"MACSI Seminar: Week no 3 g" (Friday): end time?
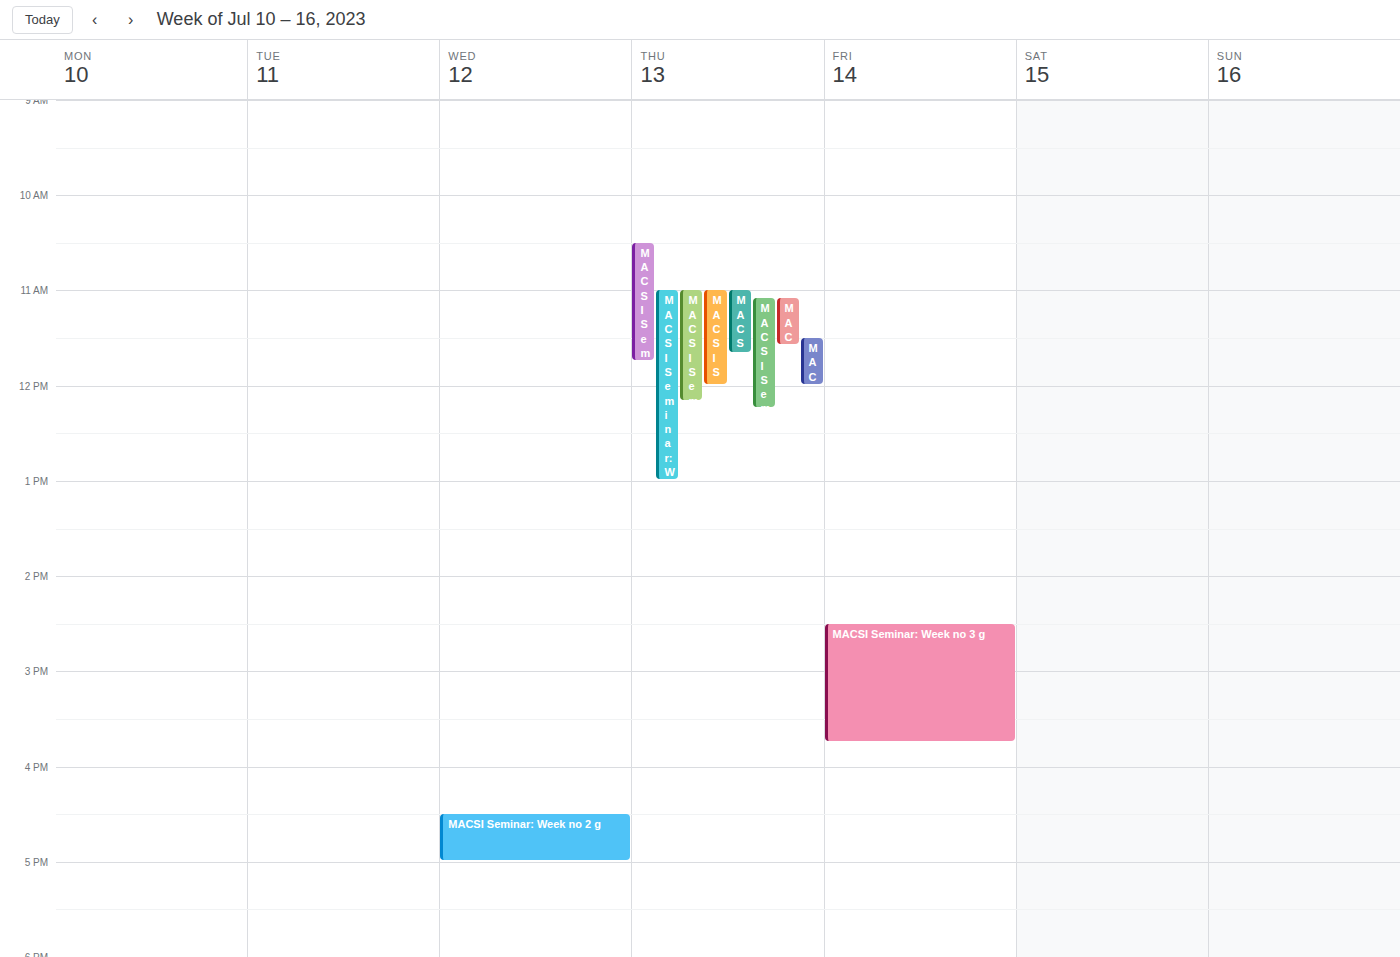
15:45